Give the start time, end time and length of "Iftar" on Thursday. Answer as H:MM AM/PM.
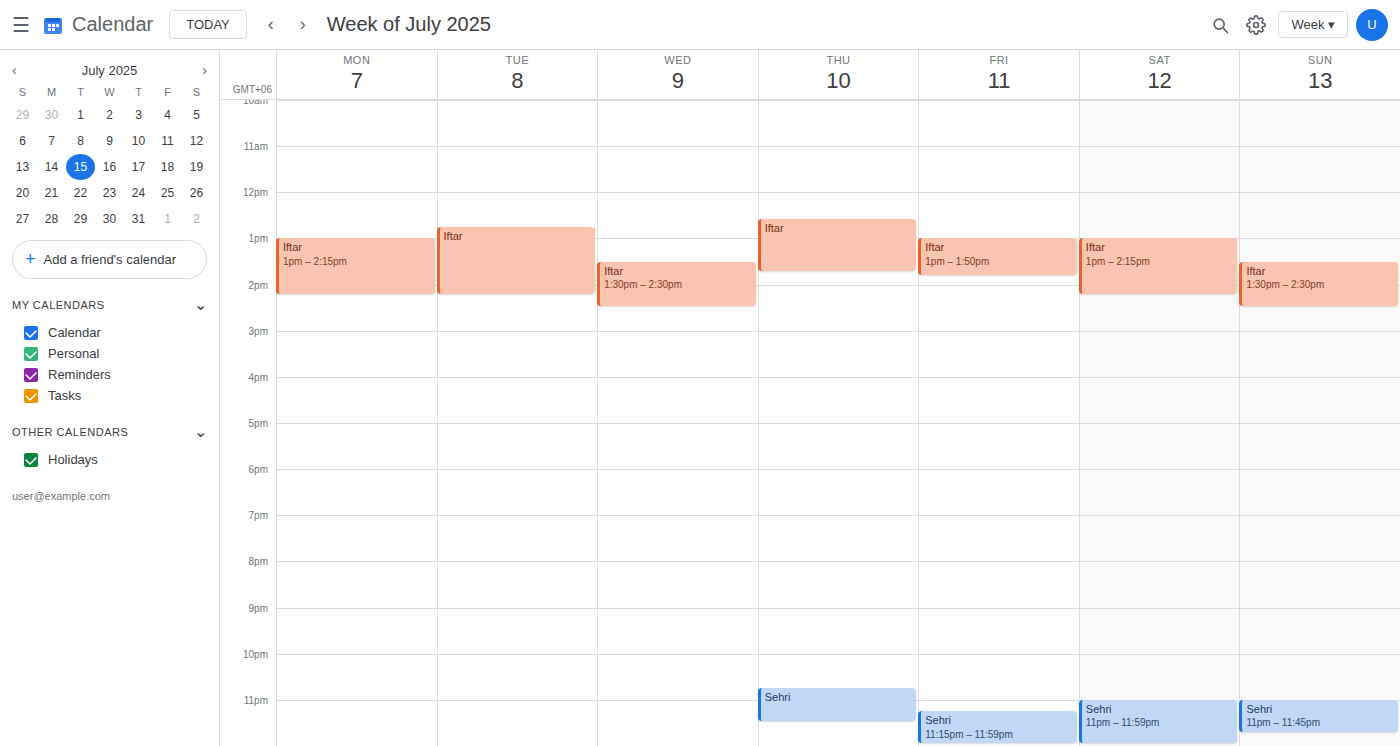
12:35 PM to 1:45 PM, 1 hour 10 minutes